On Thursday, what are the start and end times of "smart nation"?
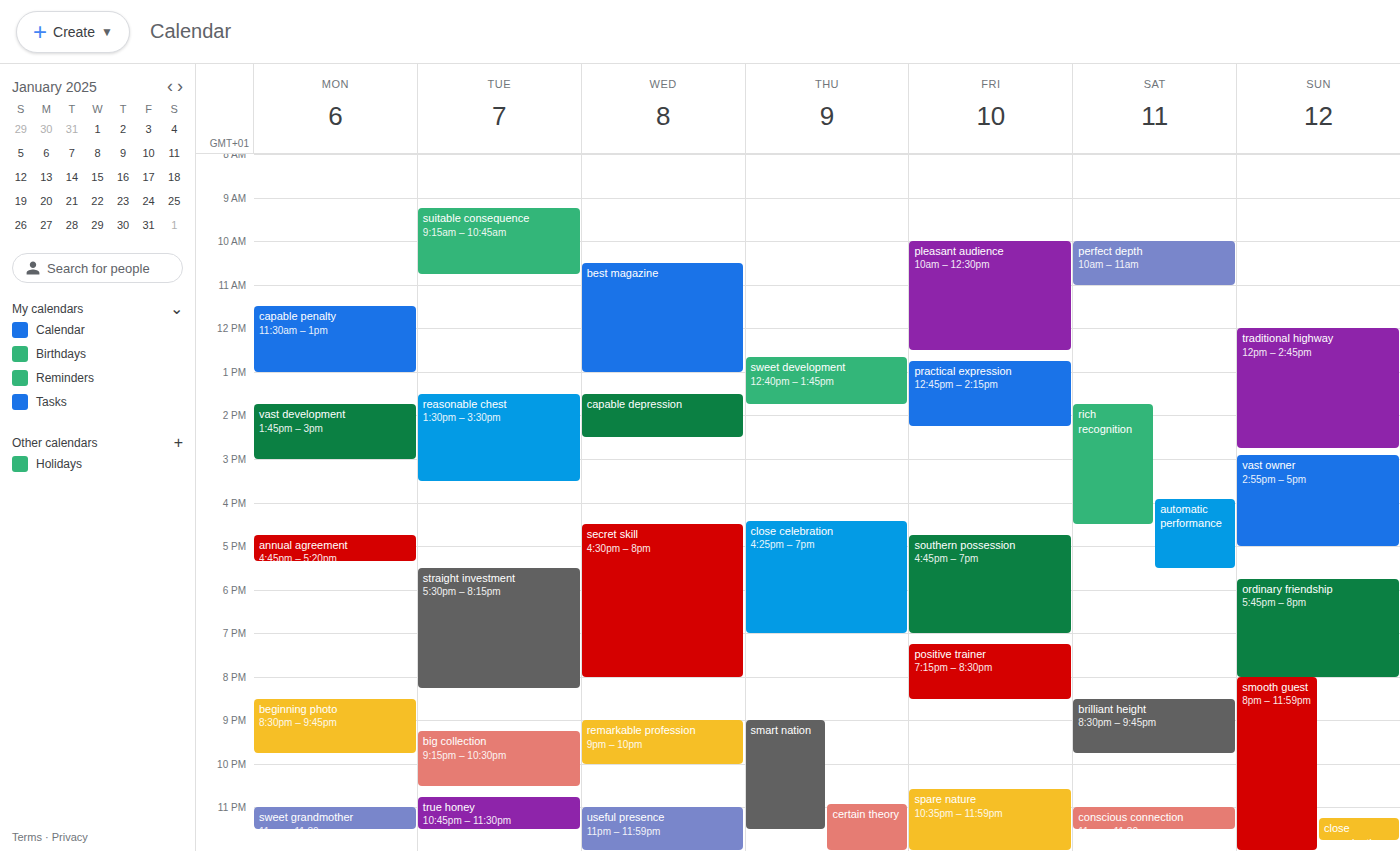
9:00 PM to 11:30 PM